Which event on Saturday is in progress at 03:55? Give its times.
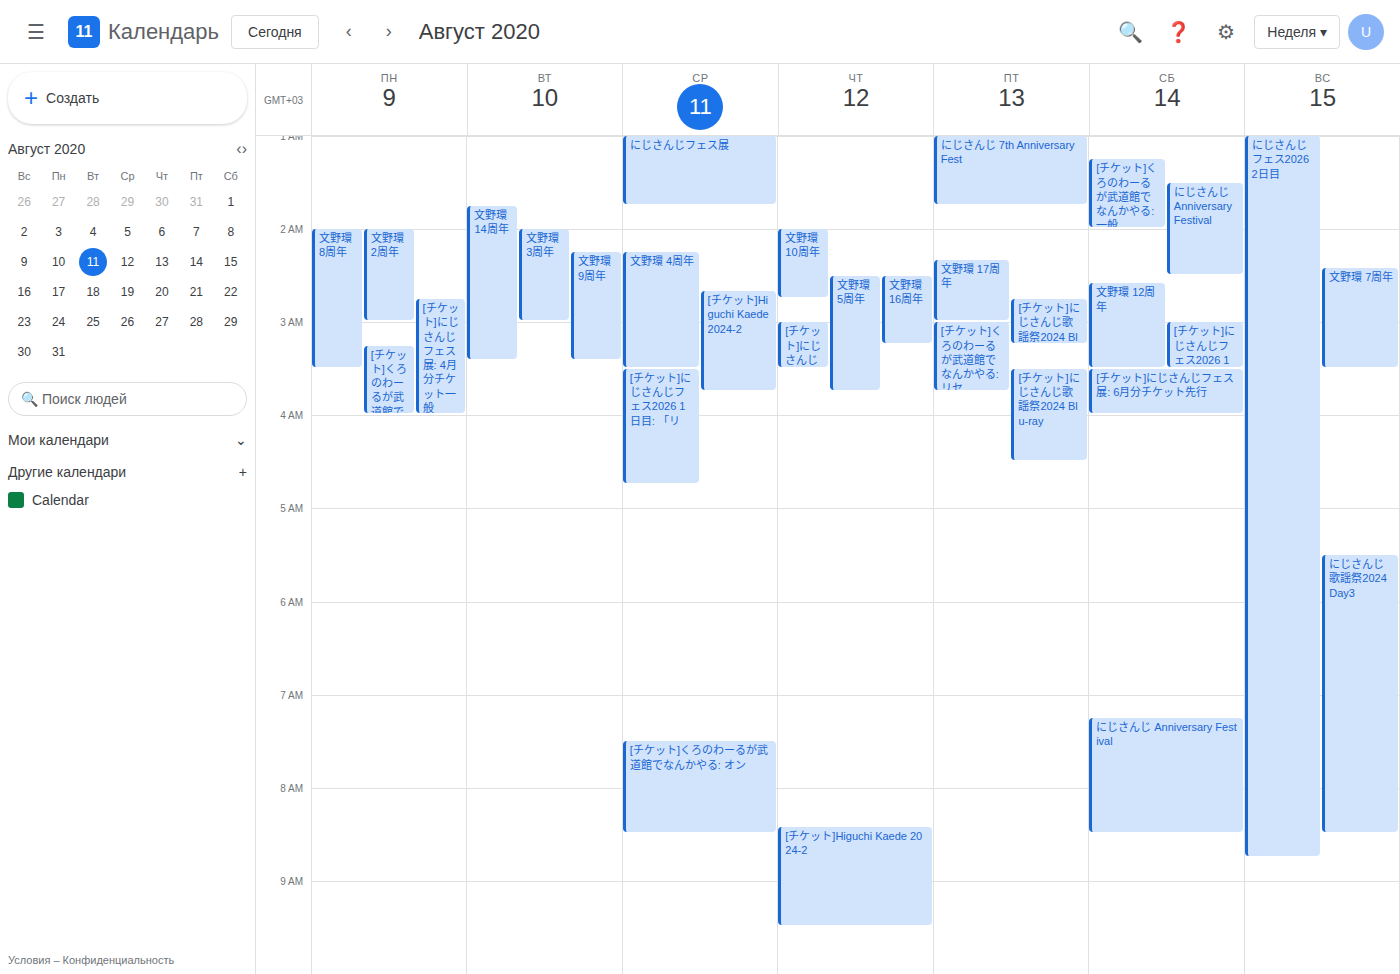
"[チケット]にじさんじフェス展: 6月分チケット先行", 03:30 to 04:00